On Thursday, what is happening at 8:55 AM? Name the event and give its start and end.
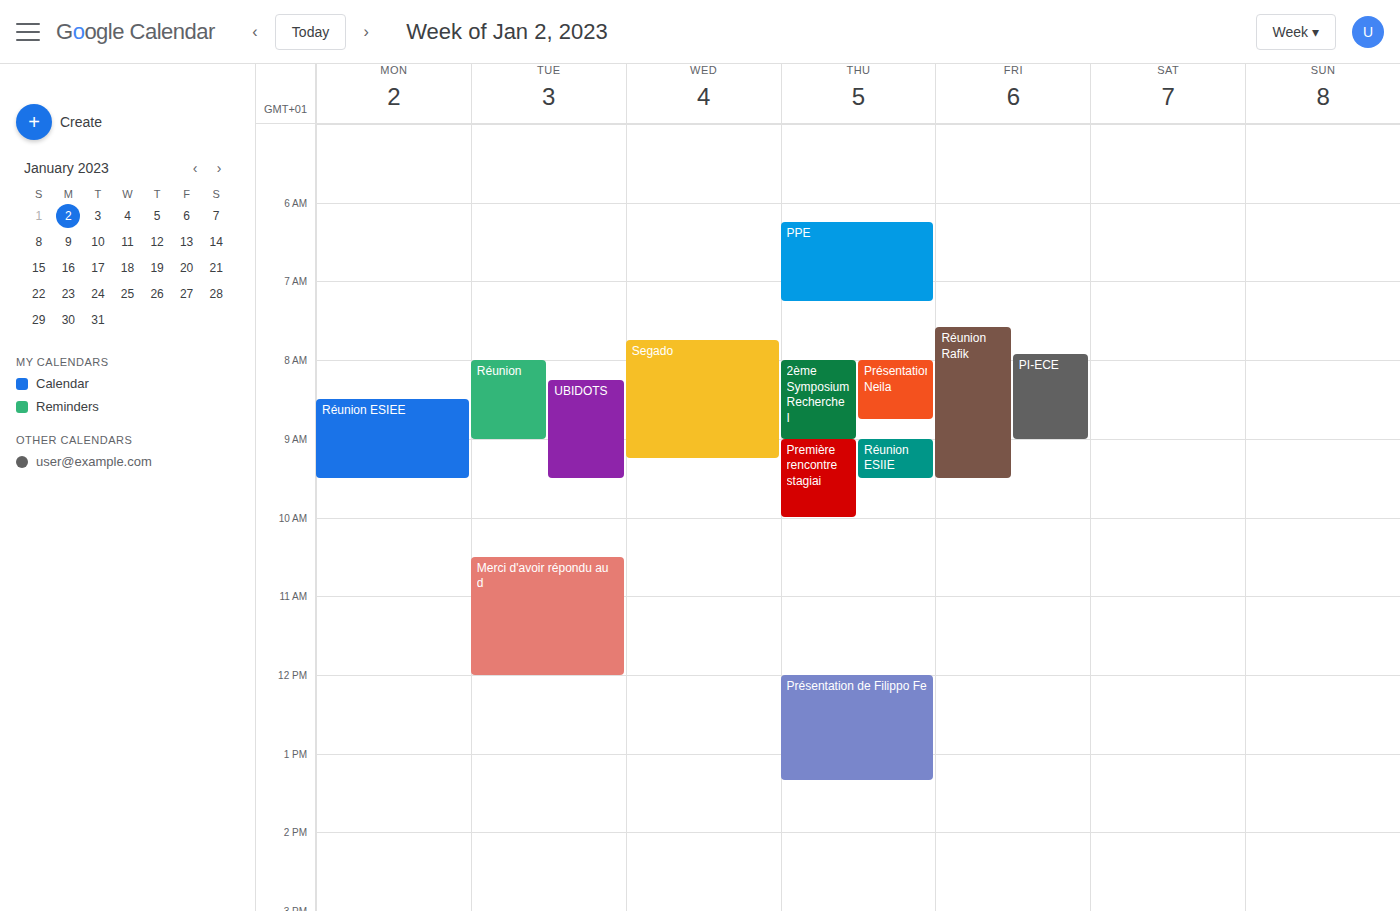
"2ème Symposium Recherche I", 8:00 AM to 9:00 AM